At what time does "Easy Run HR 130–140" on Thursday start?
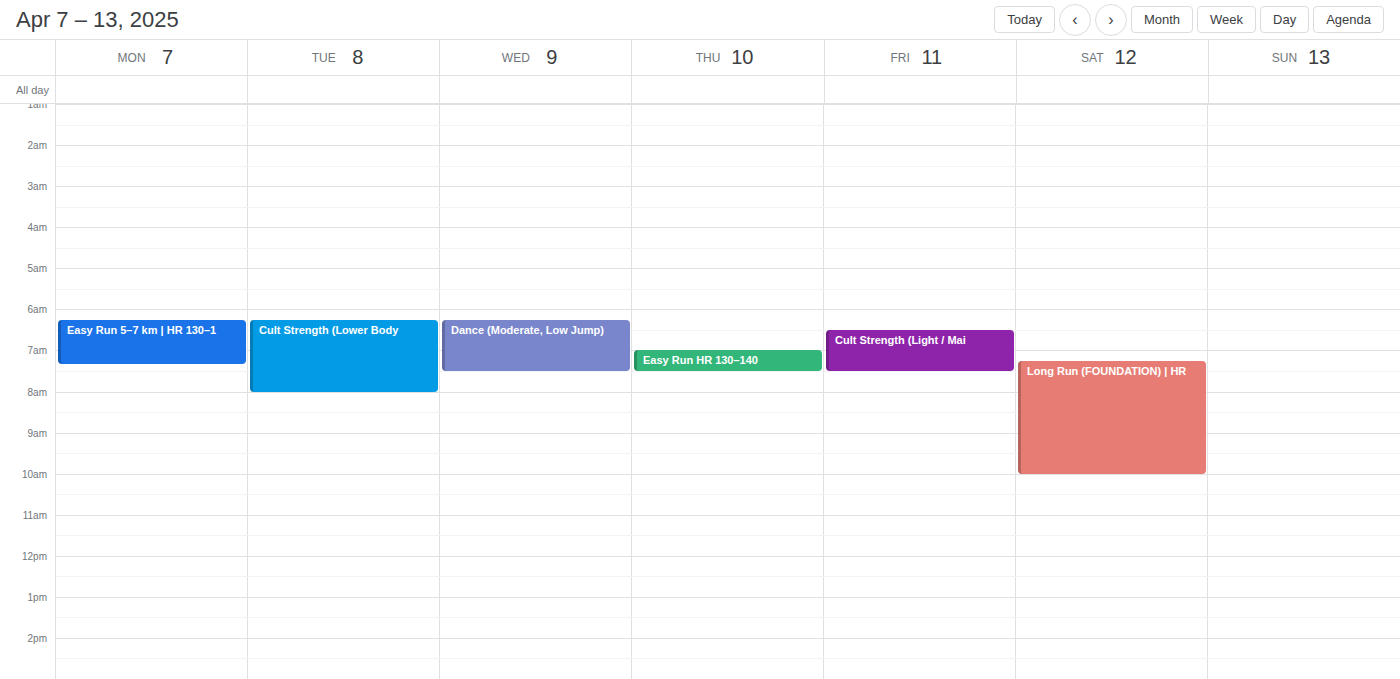
7:00 AM